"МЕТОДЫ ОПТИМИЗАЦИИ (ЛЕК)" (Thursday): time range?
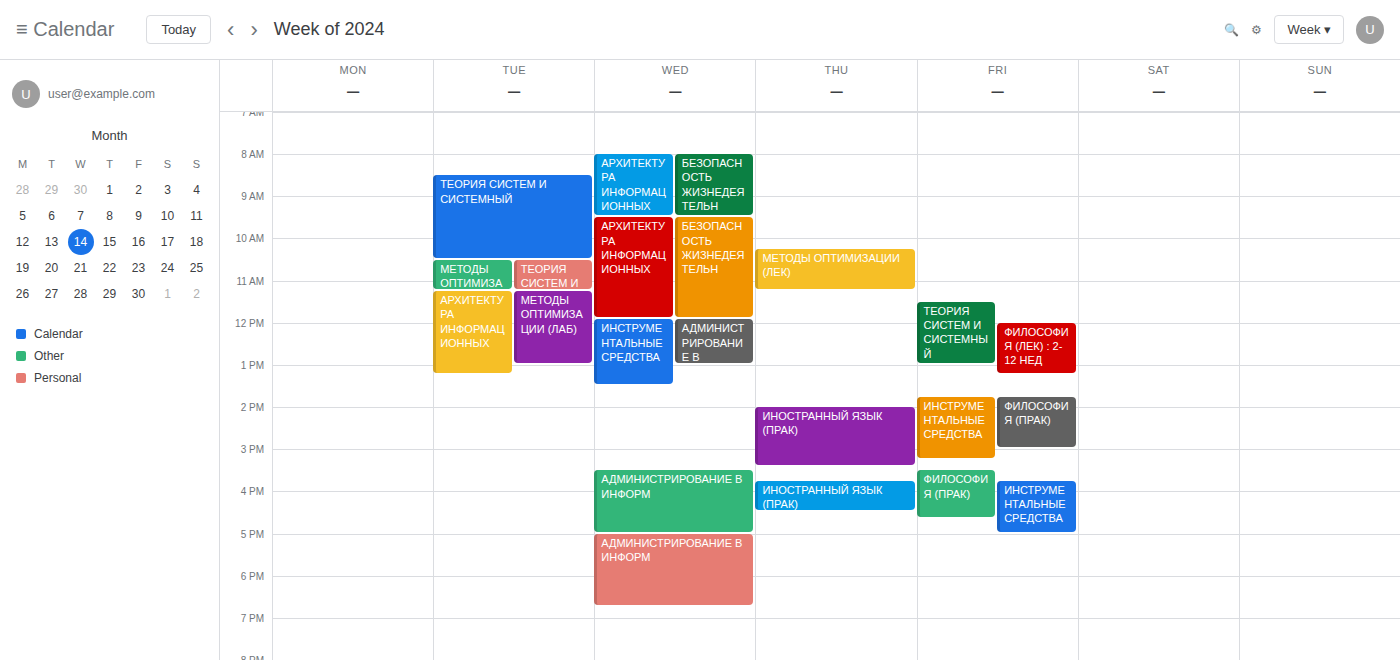
10:15 to 11:15